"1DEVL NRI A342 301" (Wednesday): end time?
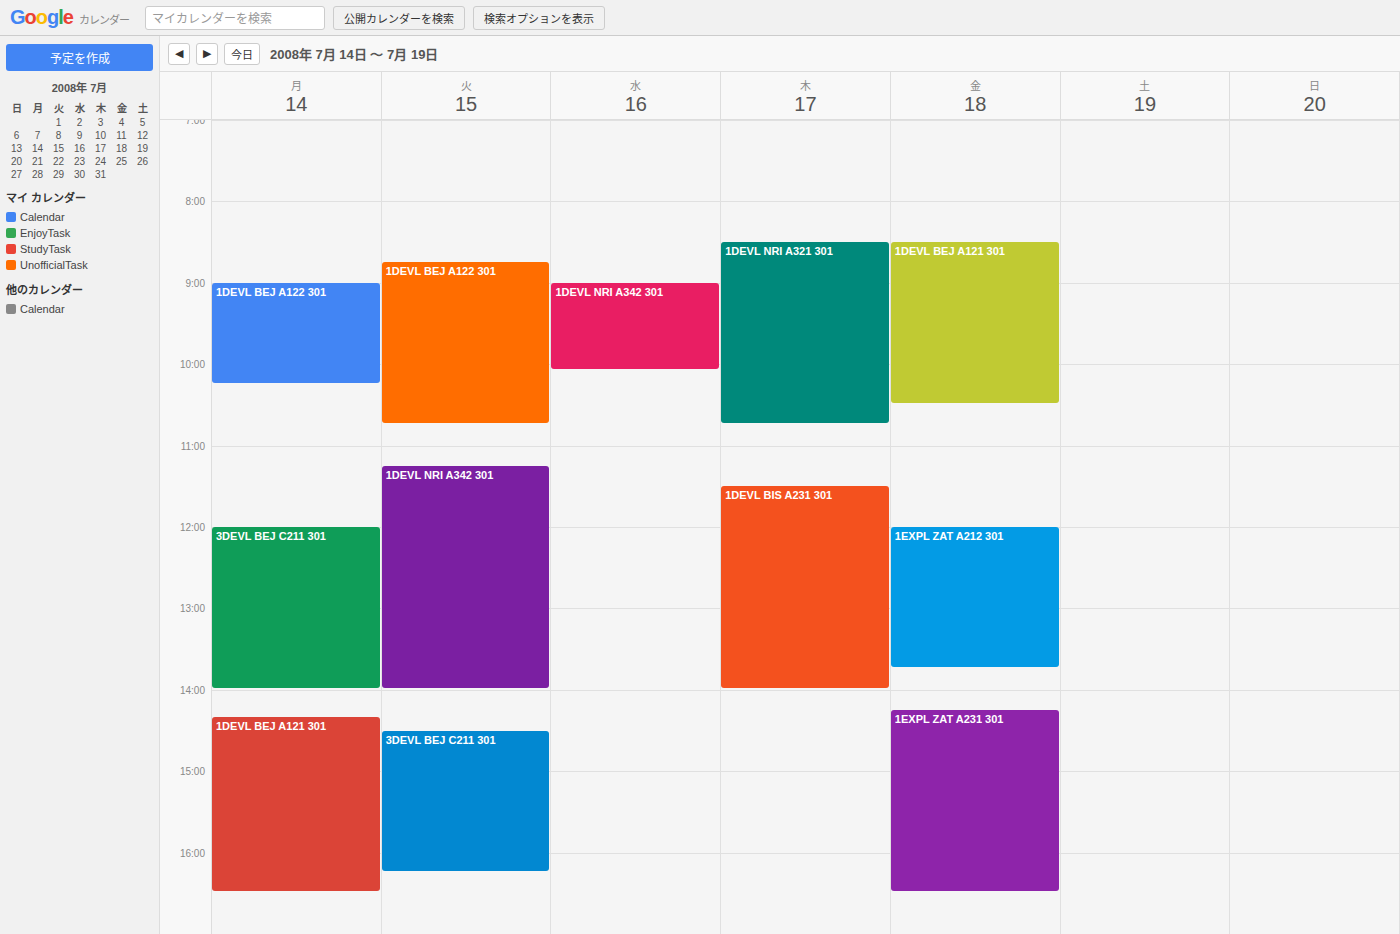
10:05 AM